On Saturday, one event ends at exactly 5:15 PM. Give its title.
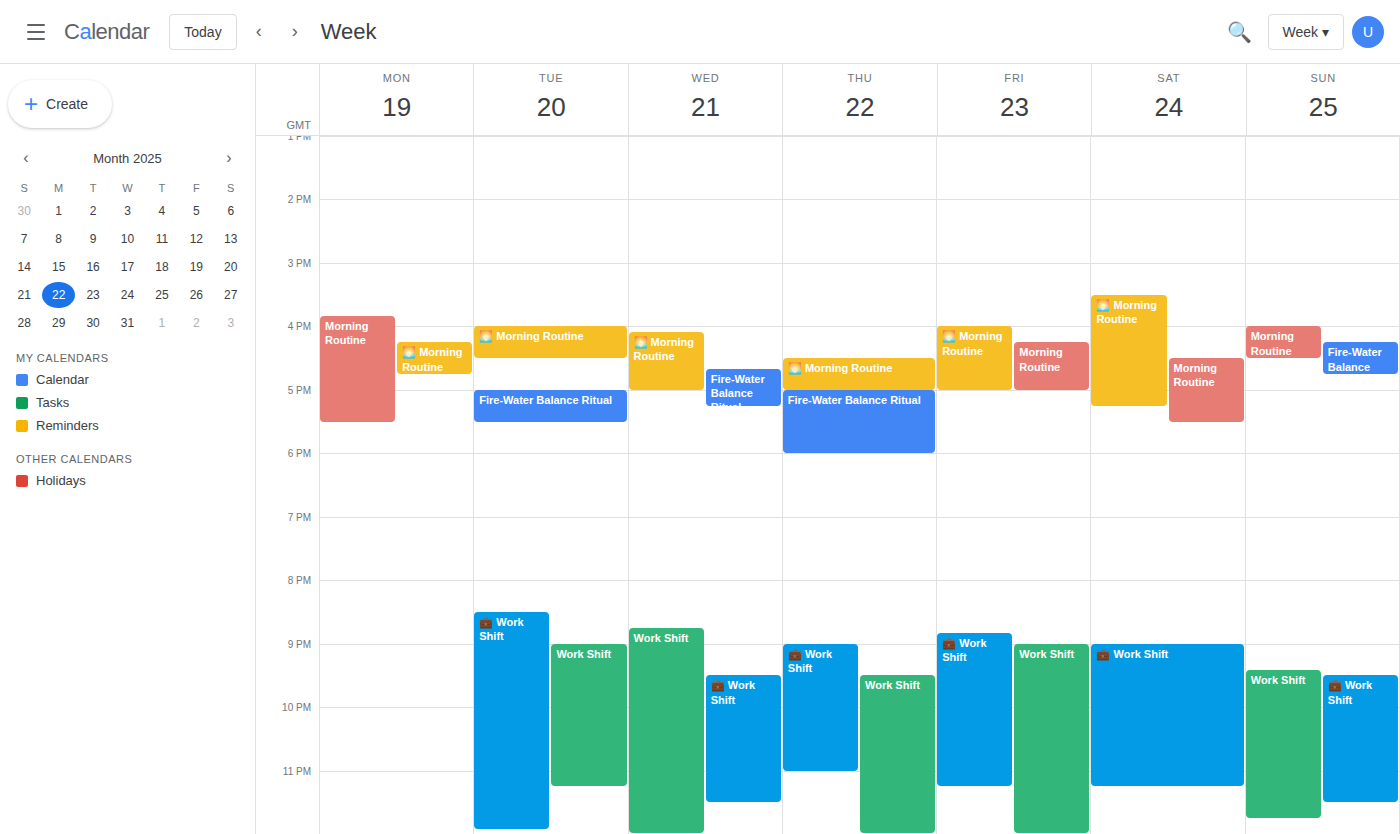
"🌅 Morning Routine"